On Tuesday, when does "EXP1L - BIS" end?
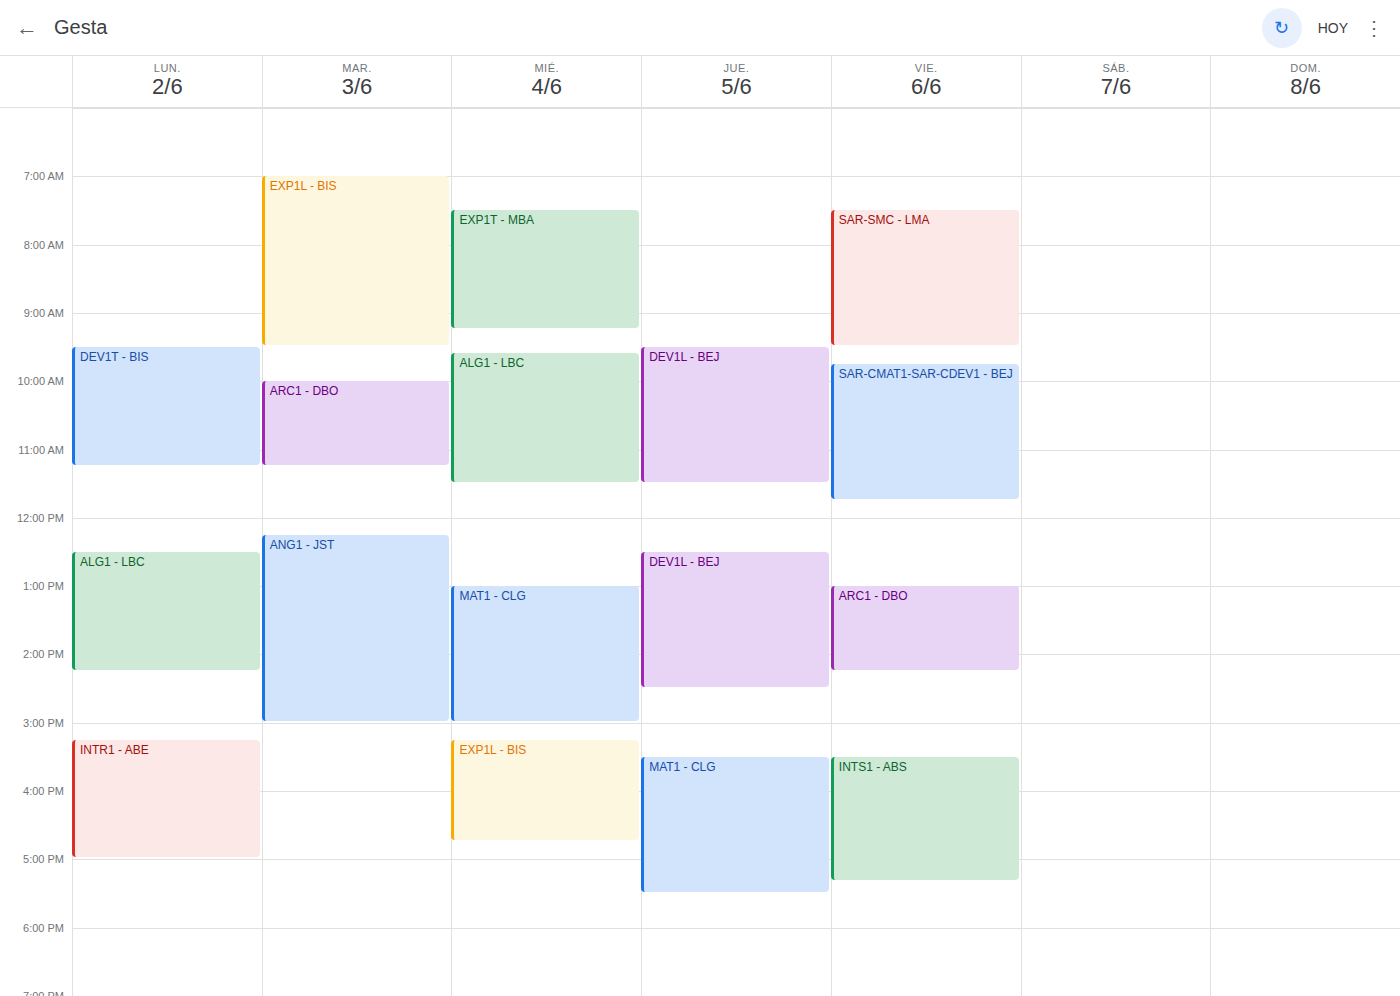
9:30 AM